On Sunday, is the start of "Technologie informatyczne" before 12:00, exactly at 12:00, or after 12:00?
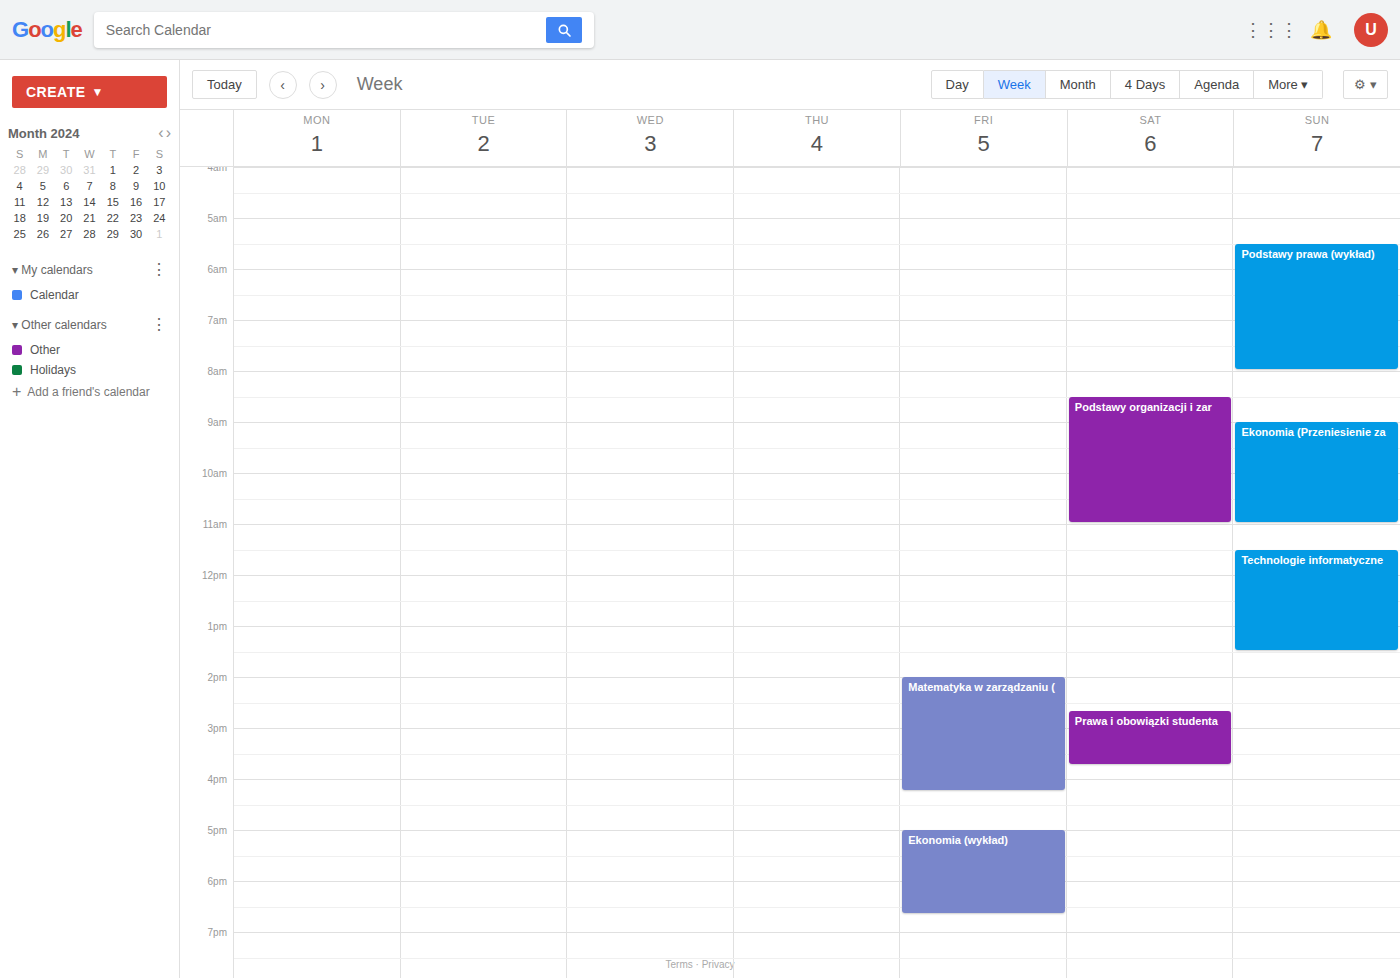
11:30 -- before 12:00, 30 minutes above the 12:00 line.